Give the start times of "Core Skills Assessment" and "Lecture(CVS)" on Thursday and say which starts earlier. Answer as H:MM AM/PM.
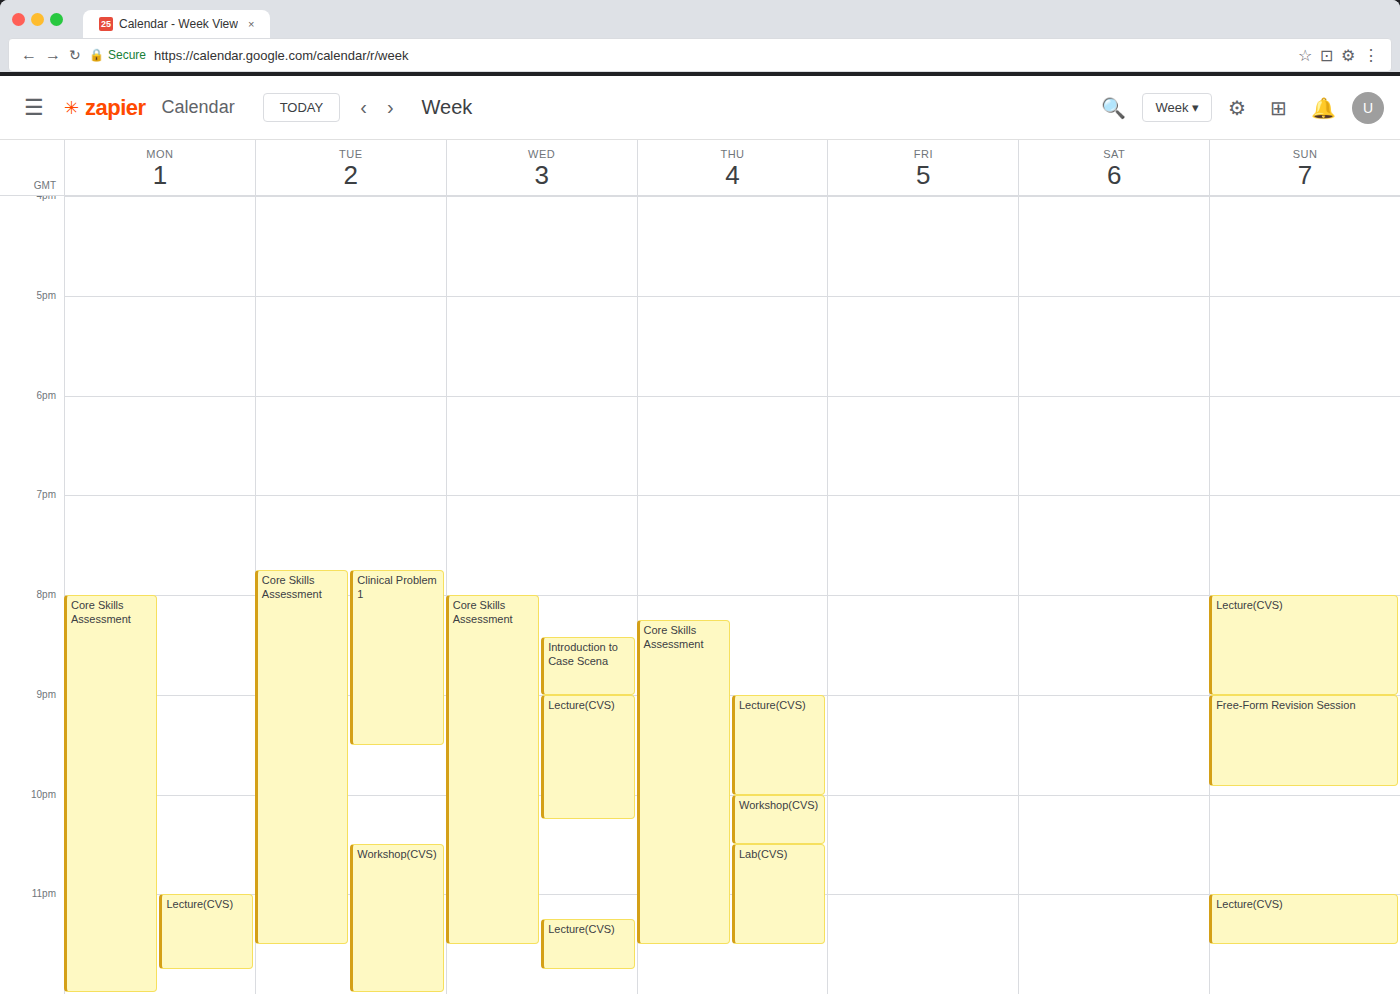
"Core Skills Assessment" 8:15 PM; "Lecture(CVS)" 9:00 PM.